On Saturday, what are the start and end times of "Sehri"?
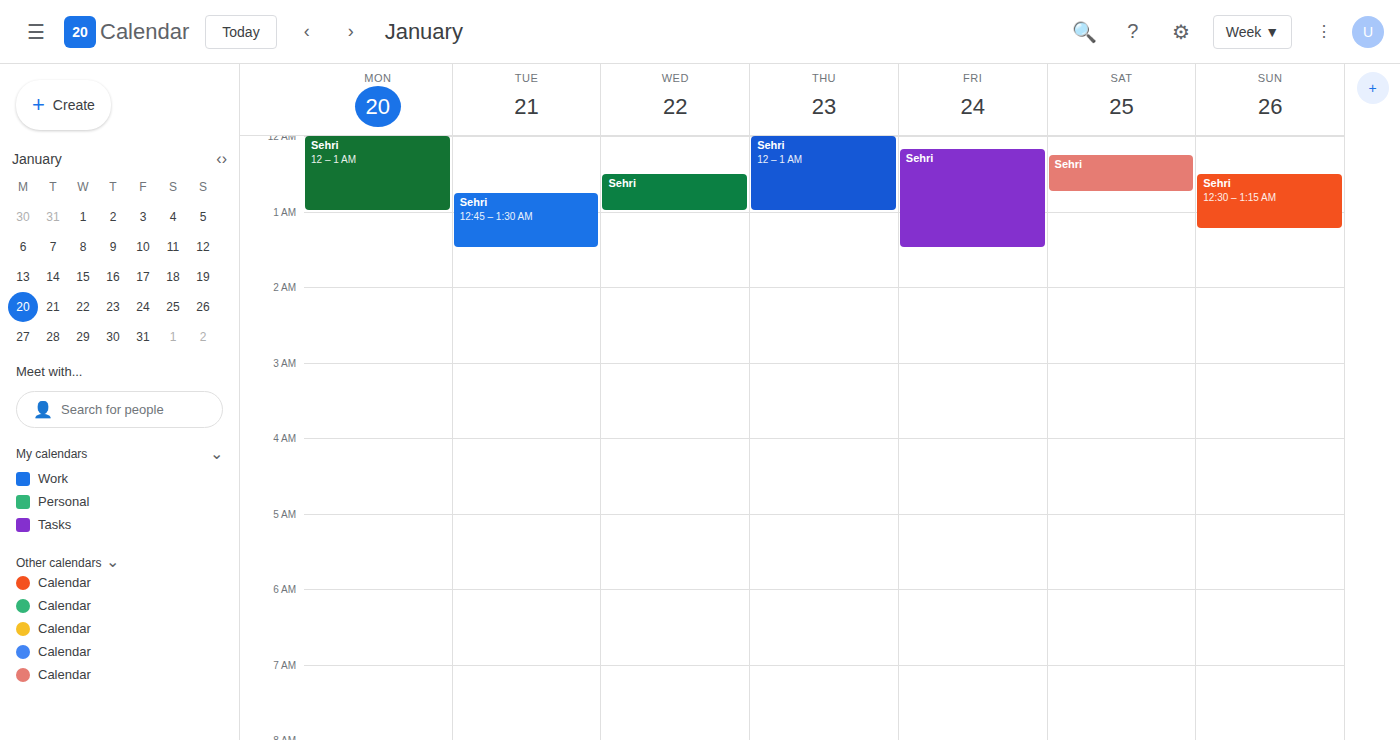
00:15 to 00:45